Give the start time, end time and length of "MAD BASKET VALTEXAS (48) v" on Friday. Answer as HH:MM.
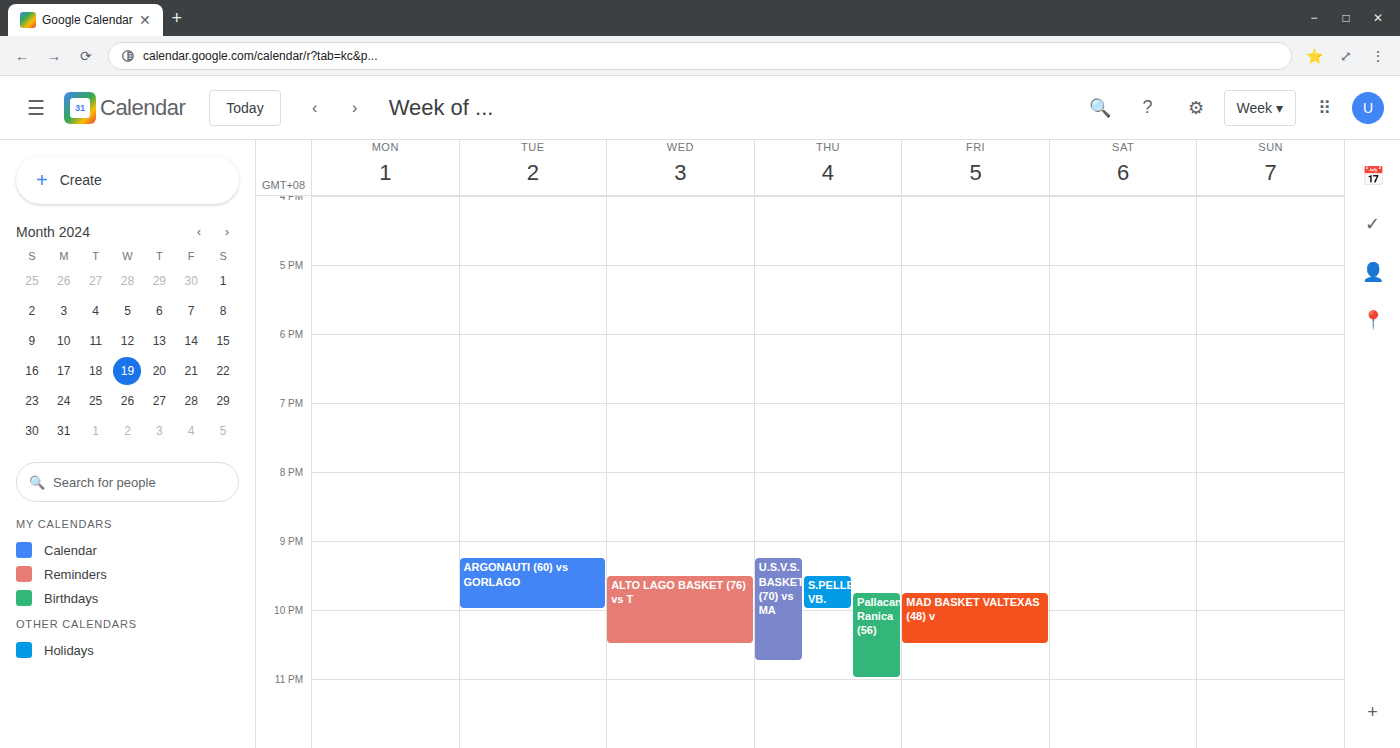
21:45 to 22:30, 45 minutes